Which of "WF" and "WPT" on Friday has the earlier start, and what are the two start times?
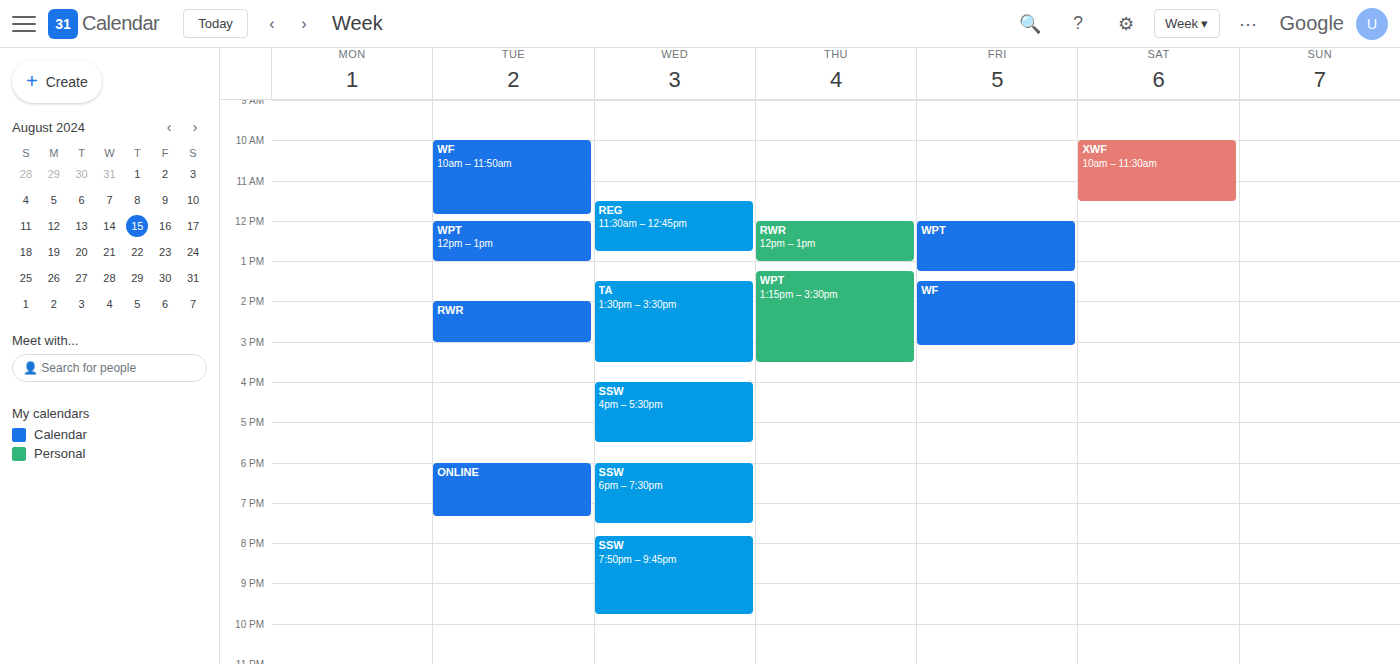
"WPT" 12:00 PM; "WF" 1:30 PM.